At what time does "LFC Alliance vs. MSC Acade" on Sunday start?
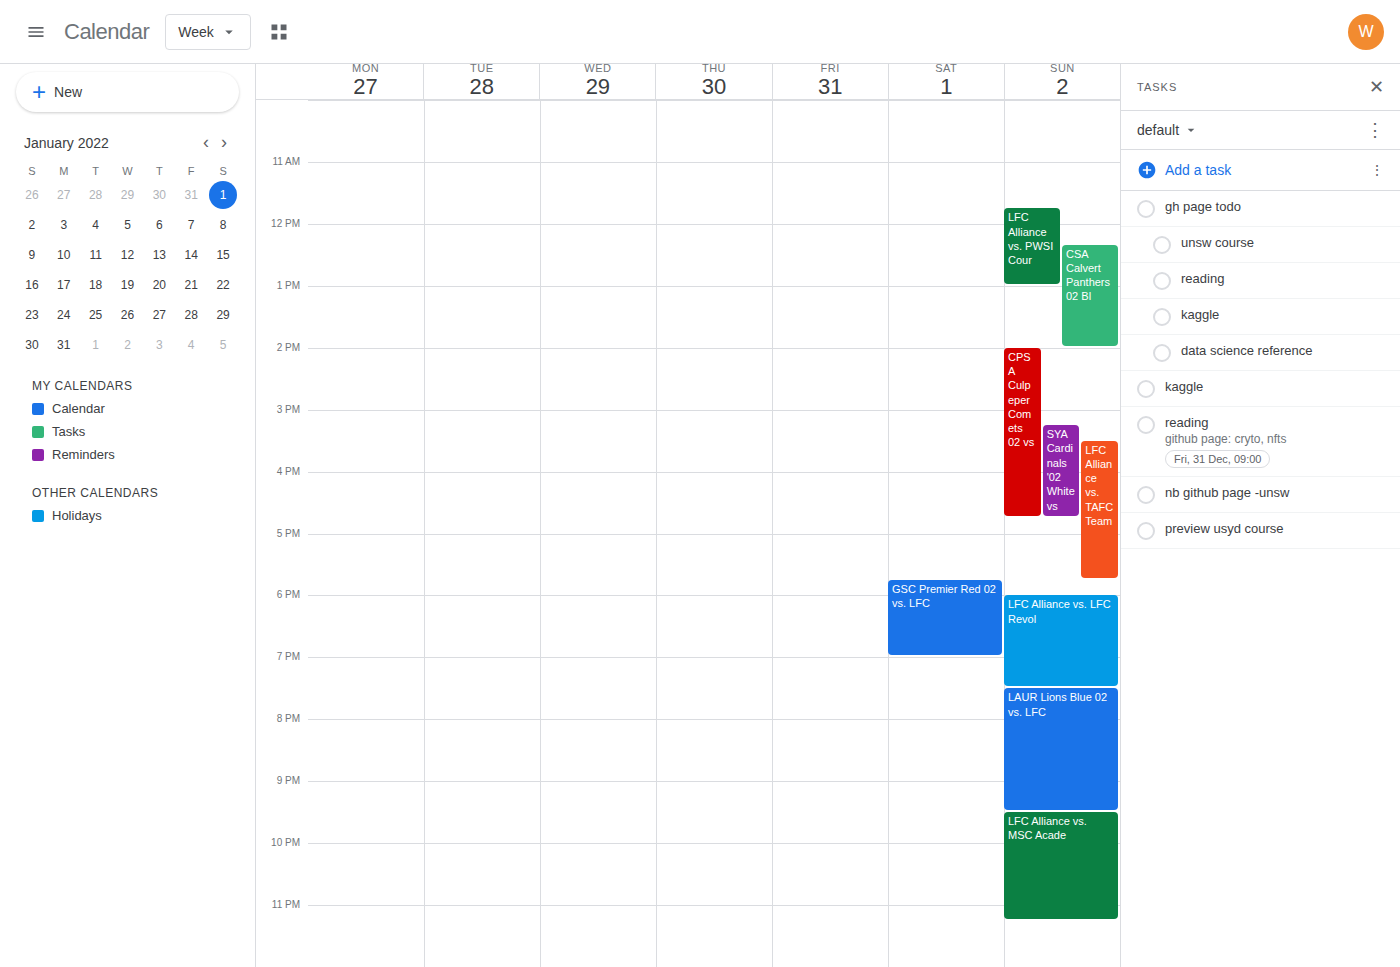
21:30